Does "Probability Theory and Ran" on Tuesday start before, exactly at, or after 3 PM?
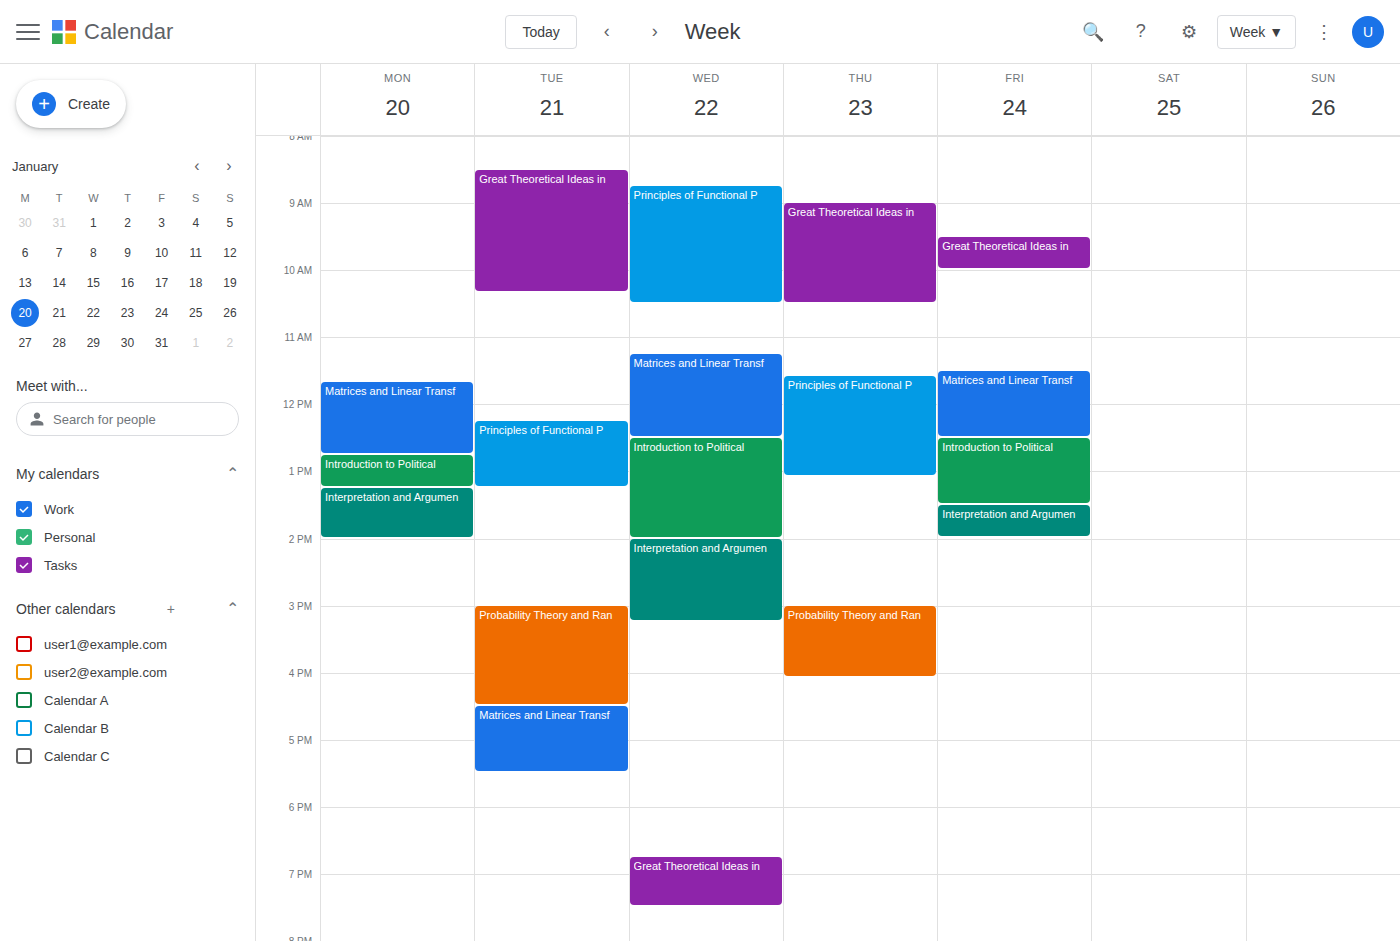
3:00 PM -- exactly at 3 PM, on the 3 PM line.